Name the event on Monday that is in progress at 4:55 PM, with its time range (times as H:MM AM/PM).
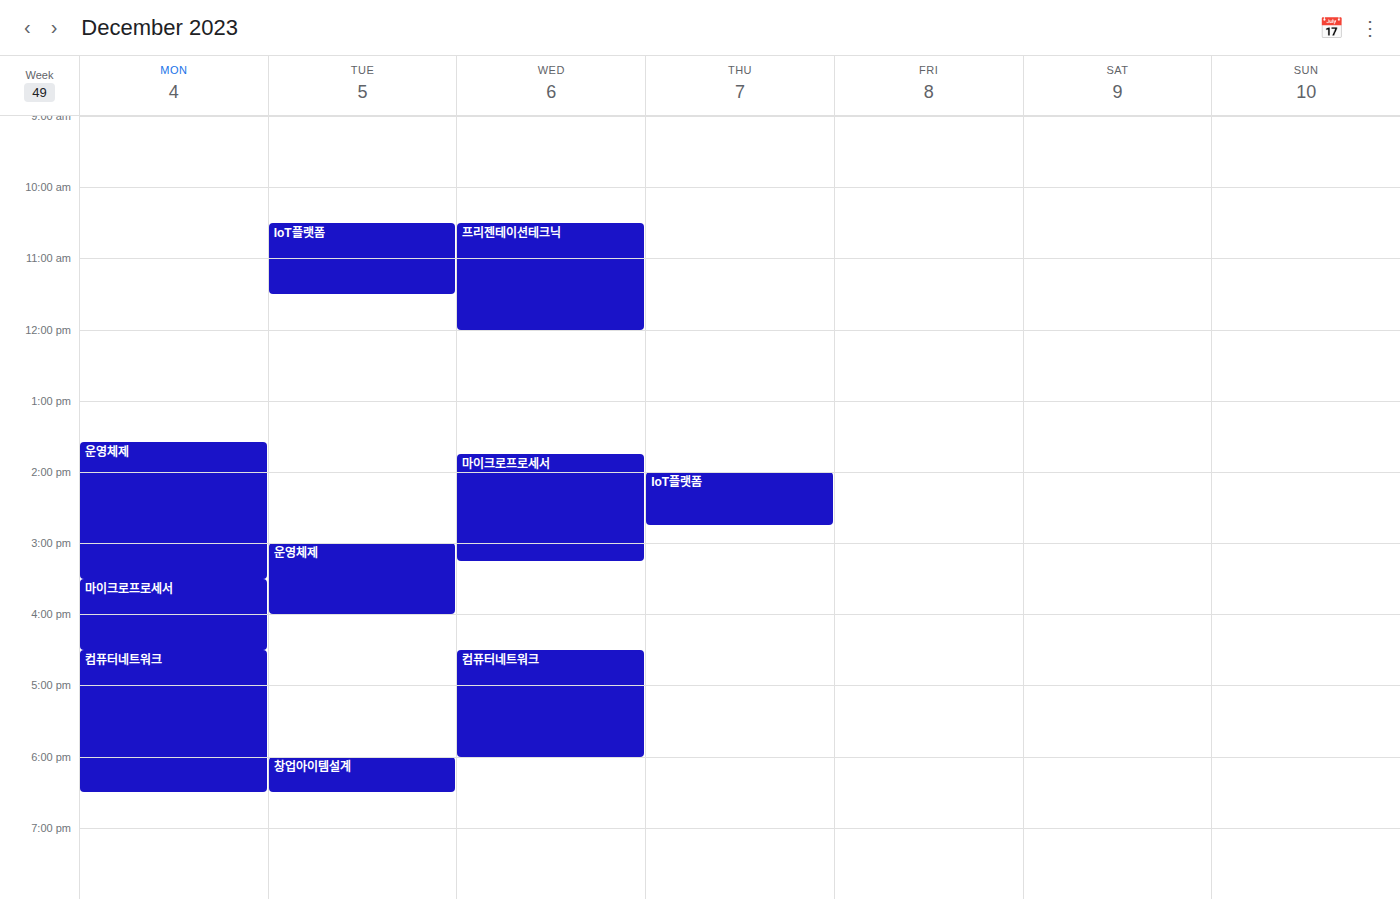
"컴퓨터네트워크", 4:30 PM to 6:30 PM